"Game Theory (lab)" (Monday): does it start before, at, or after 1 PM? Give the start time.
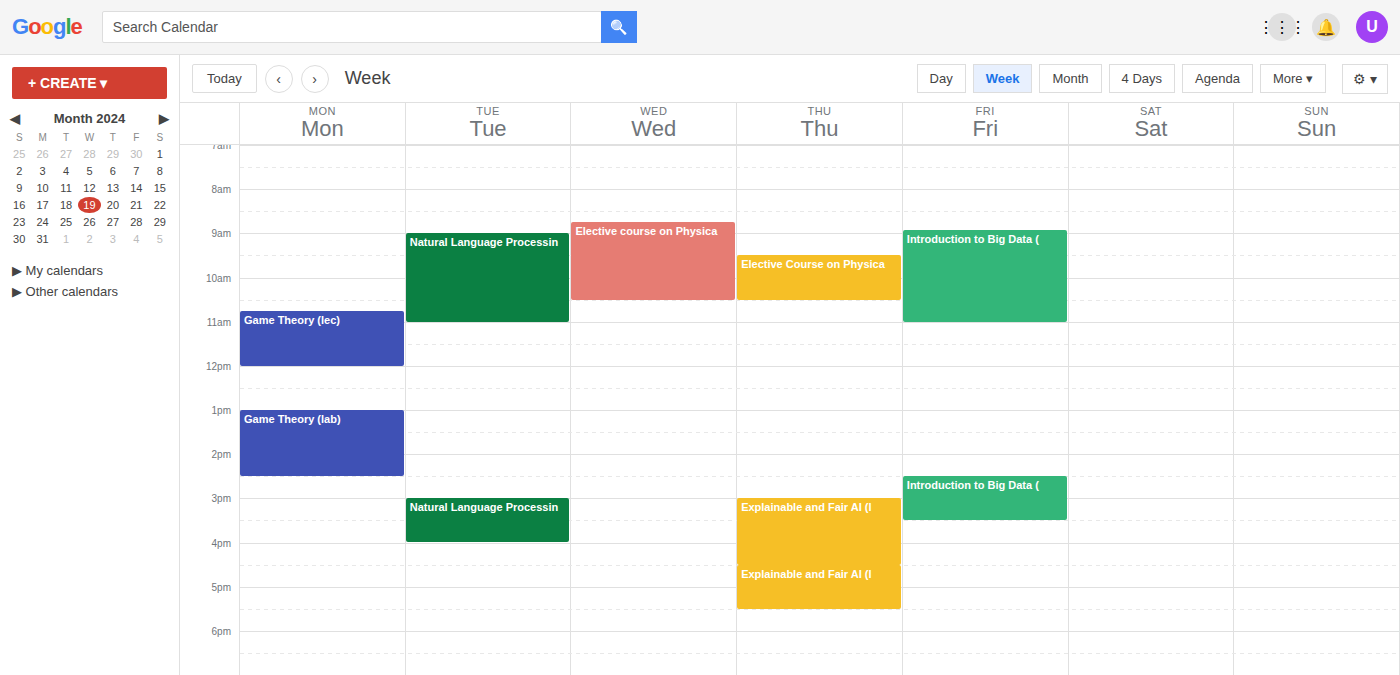
1:00 PM -- exactly at 1 PM, on the 1 PM line.